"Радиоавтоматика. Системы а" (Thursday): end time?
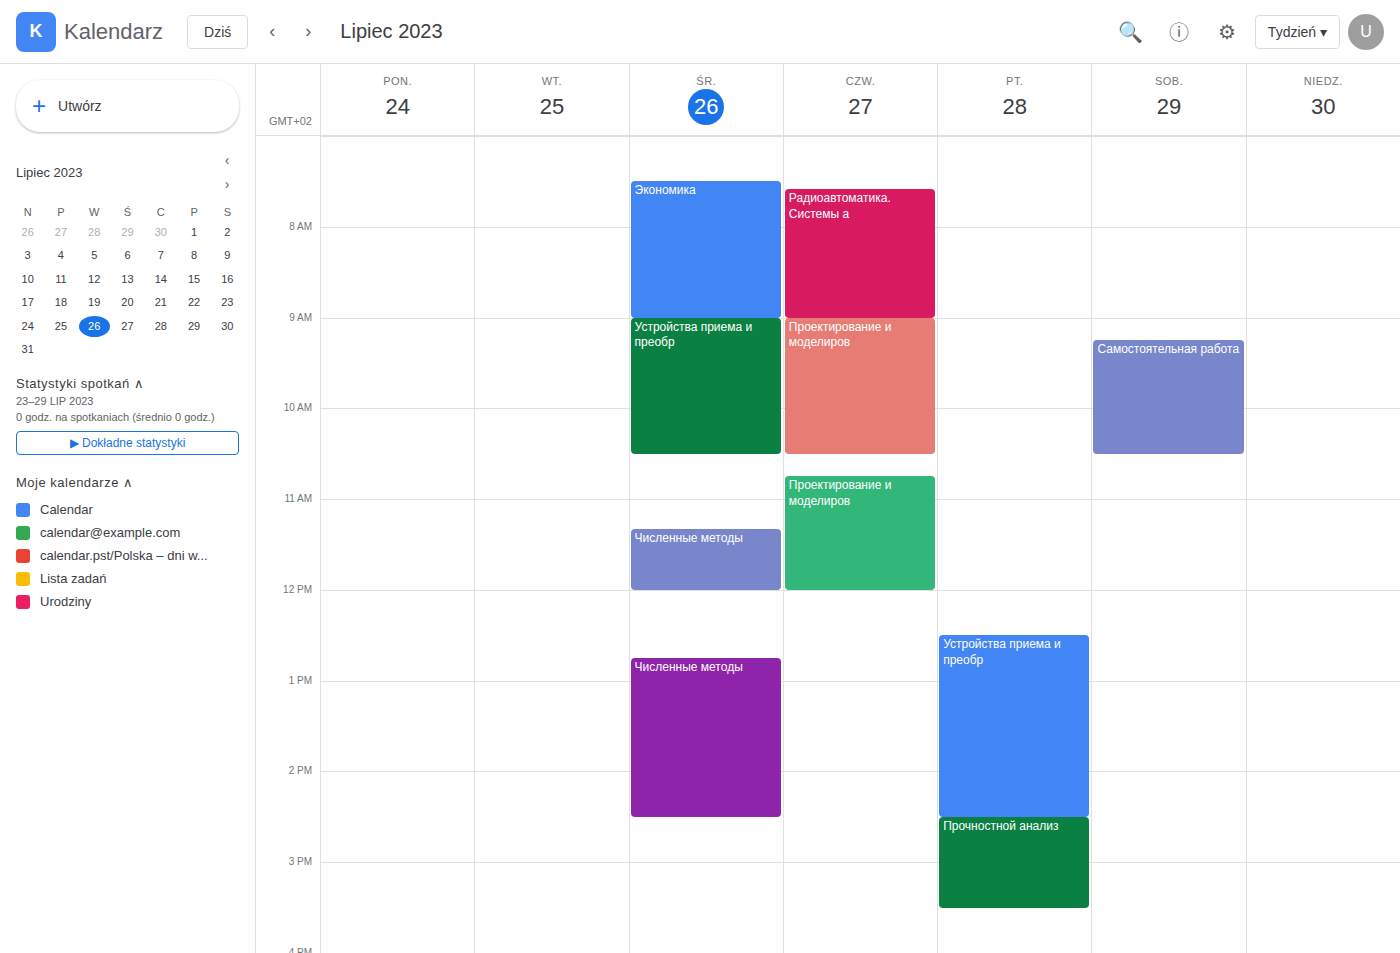
9:00 AM